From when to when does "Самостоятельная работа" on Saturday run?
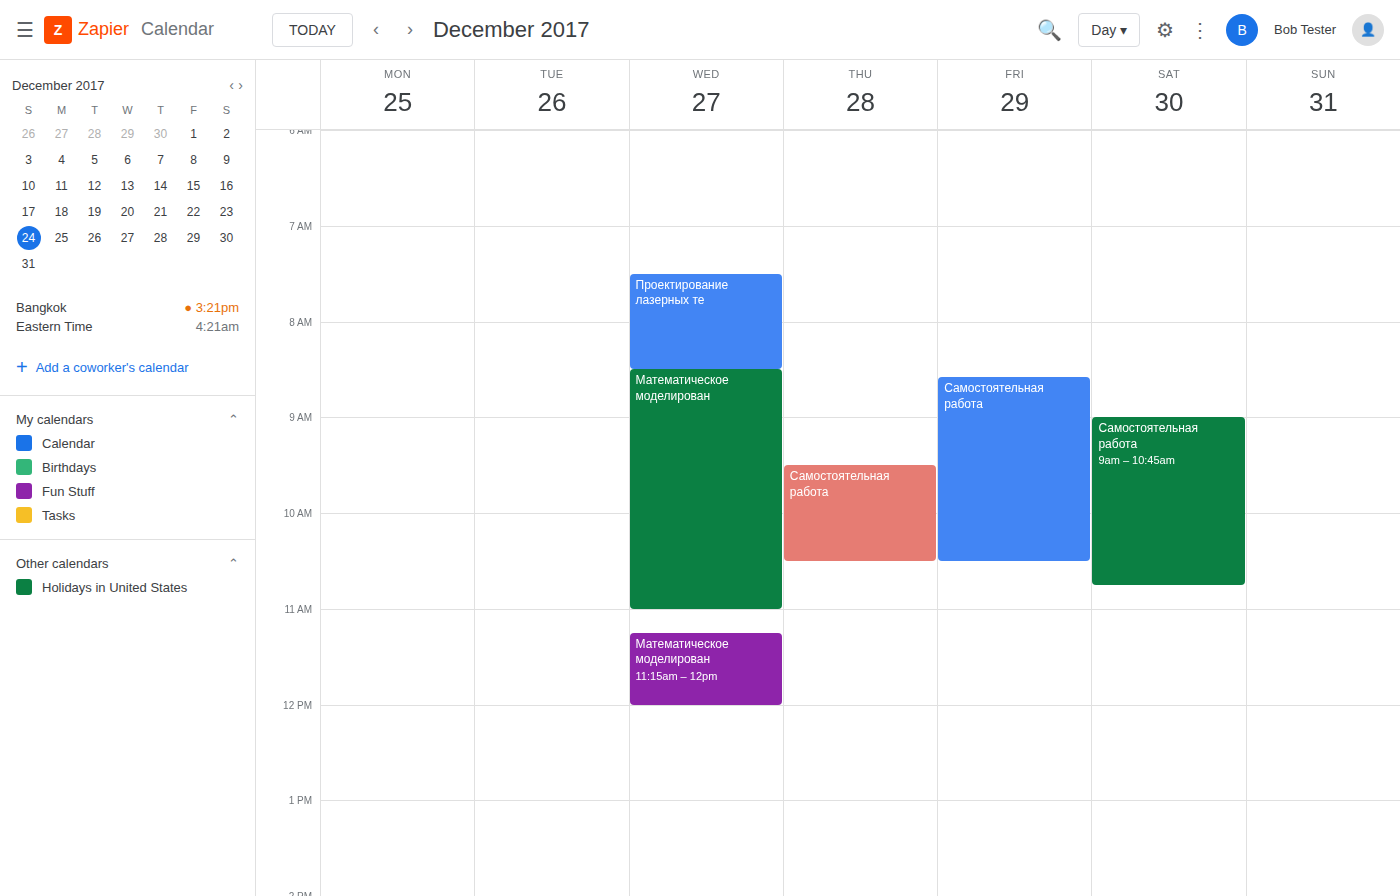
9:00 AM to 10:45 AM